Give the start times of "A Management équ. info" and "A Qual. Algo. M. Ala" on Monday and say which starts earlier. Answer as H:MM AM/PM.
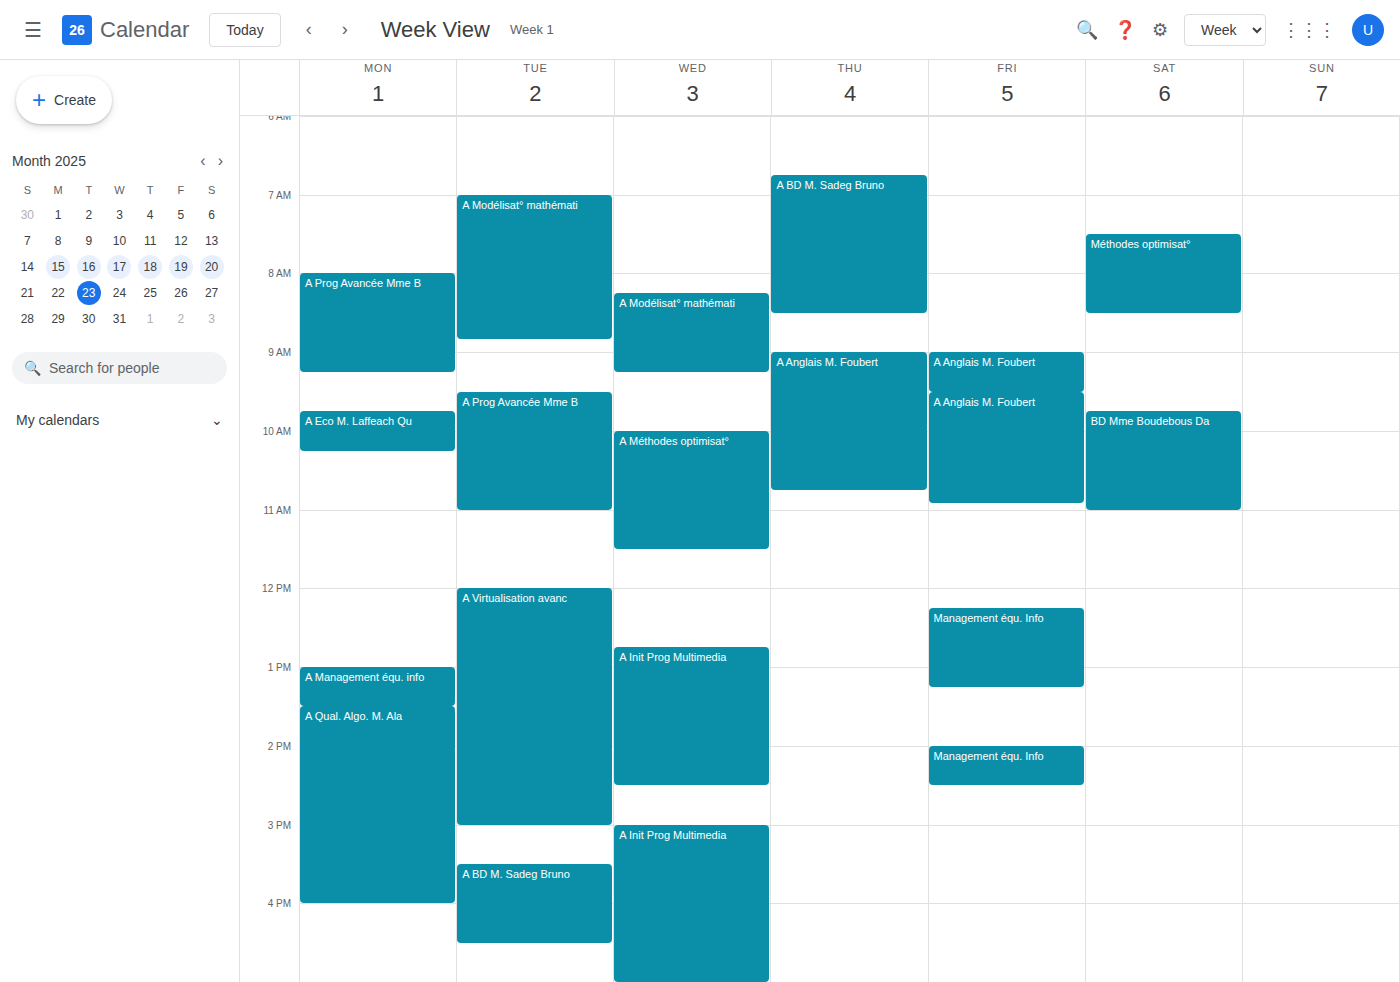
"A Management équ. info" 1:00 PM; "A Qual. Algo. M. Ala" 1:30 PM.